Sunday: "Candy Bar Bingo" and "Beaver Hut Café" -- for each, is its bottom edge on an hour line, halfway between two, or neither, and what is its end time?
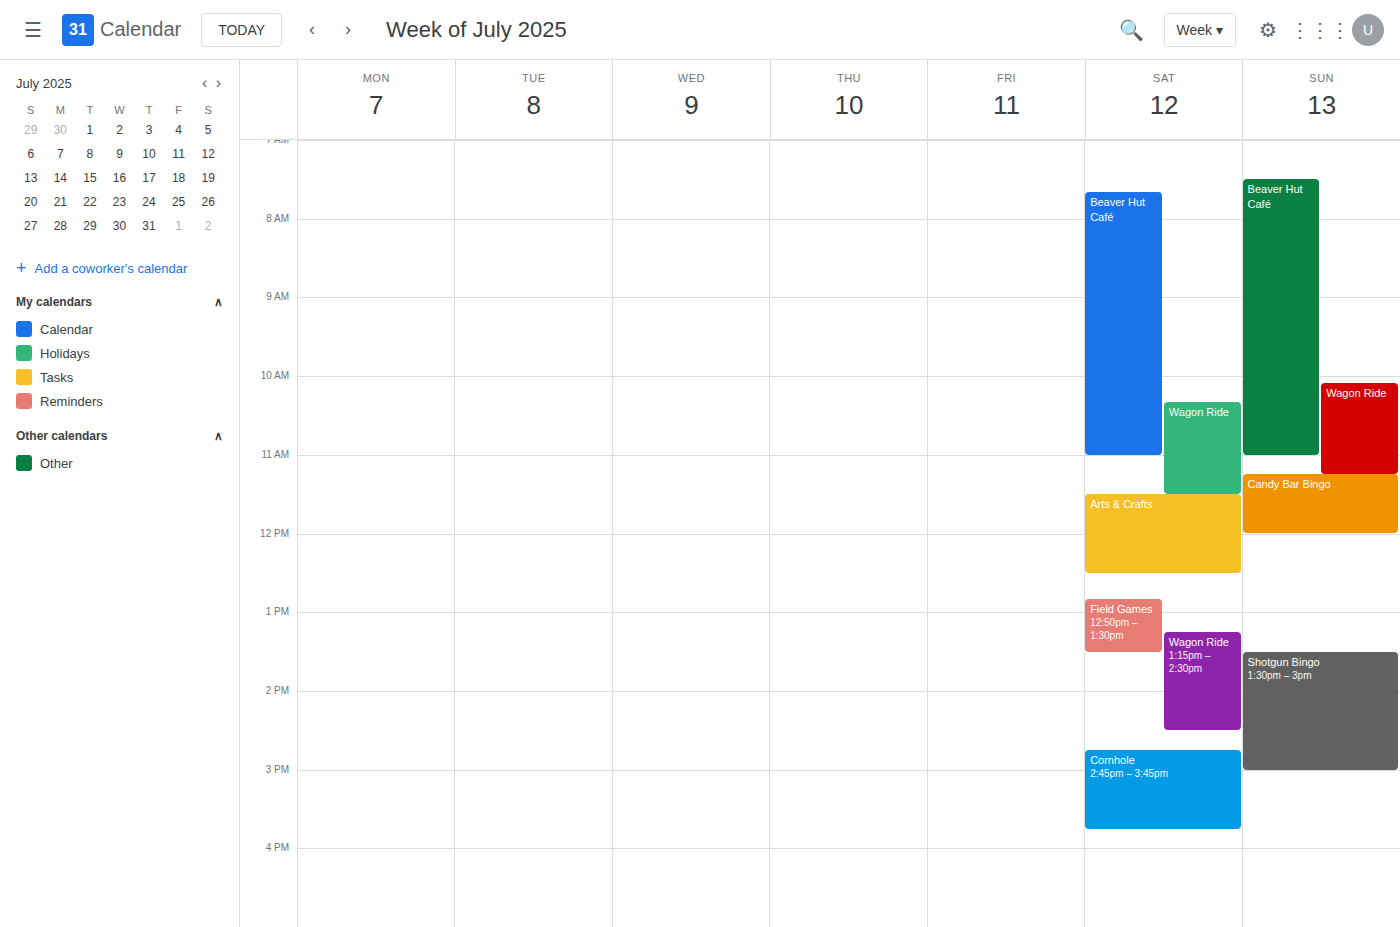
"Candy Bar Bingo": 12:00 PM, exactly on the 12 PM line. "Beaver Hut Café": 11:00 AM, exactly on the 11 AM line.